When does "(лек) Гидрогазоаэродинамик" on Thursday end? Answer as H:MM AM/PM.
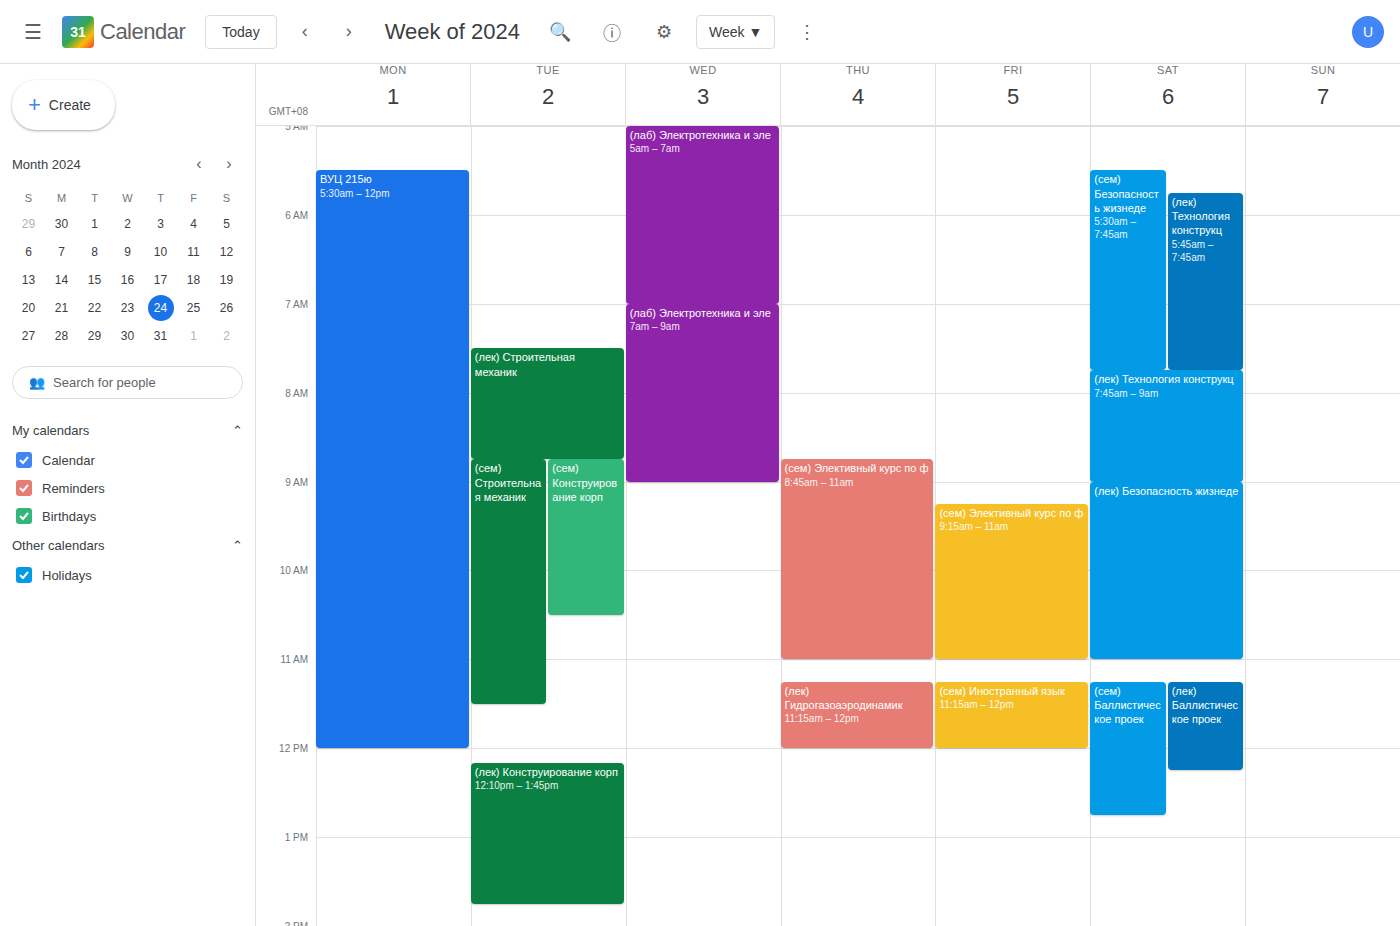
12:00 PM